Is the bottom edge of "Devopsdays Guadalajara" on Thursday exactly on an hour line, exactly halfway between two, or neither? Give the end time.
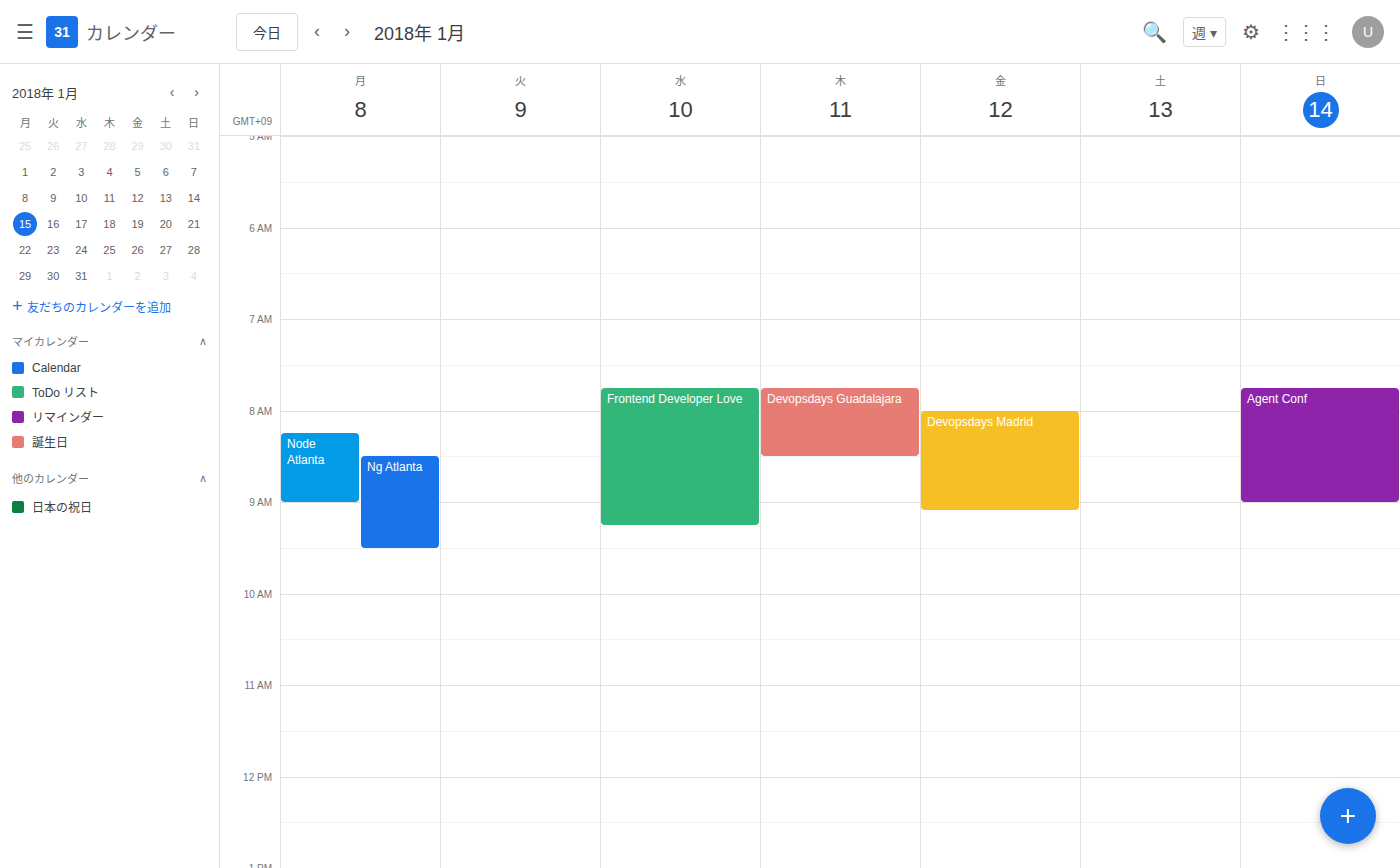
8:30 AM -- halfway between the 8 AM and 9 AM lines.